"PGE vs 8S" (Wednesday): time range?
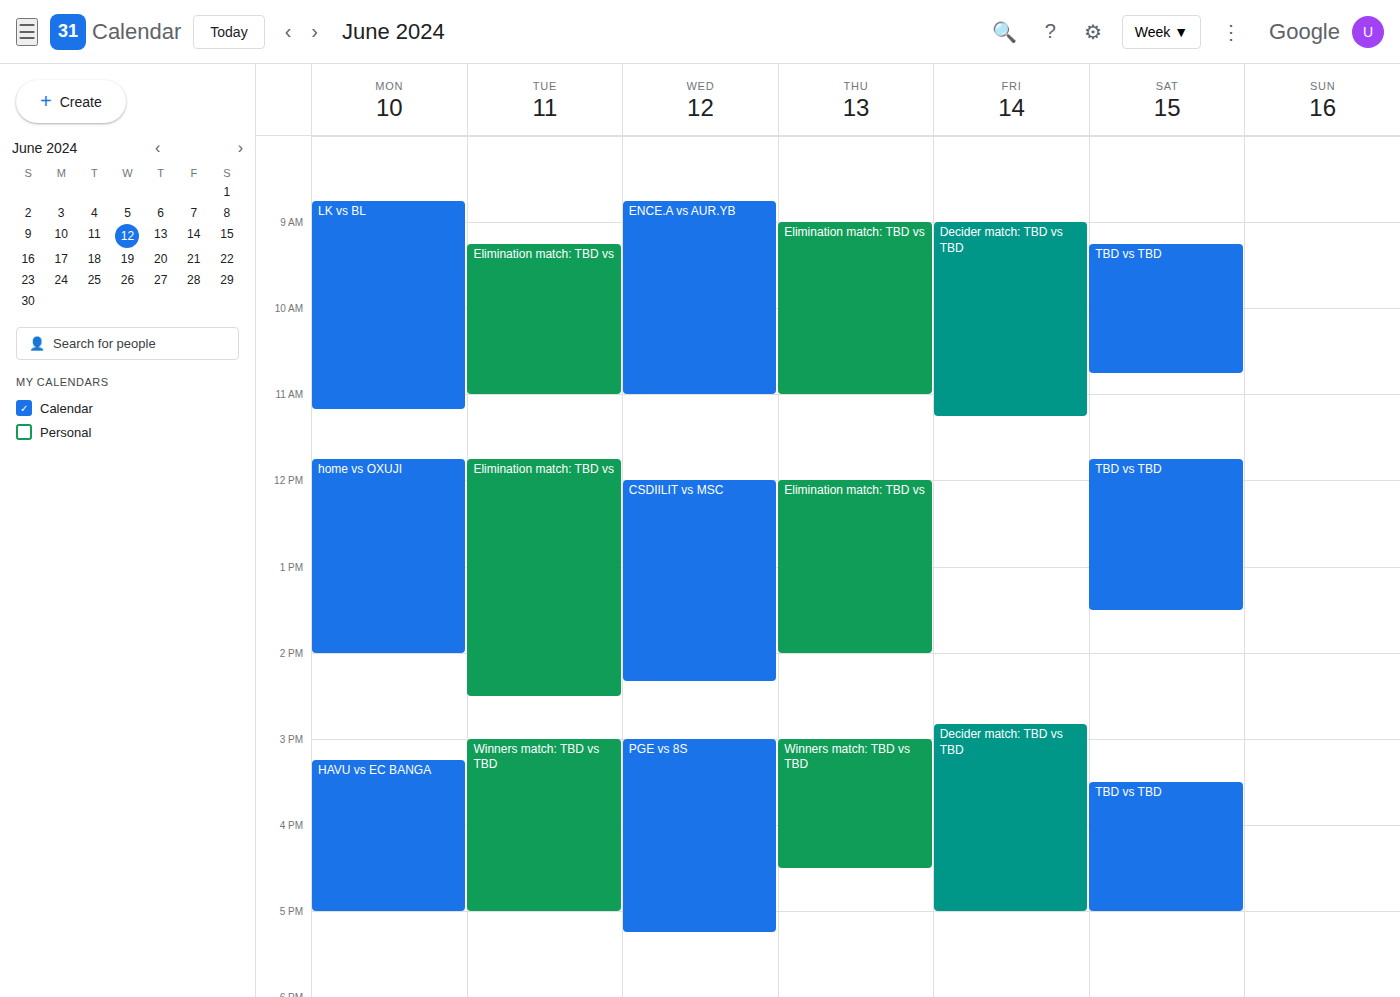
15:00 to 17:15